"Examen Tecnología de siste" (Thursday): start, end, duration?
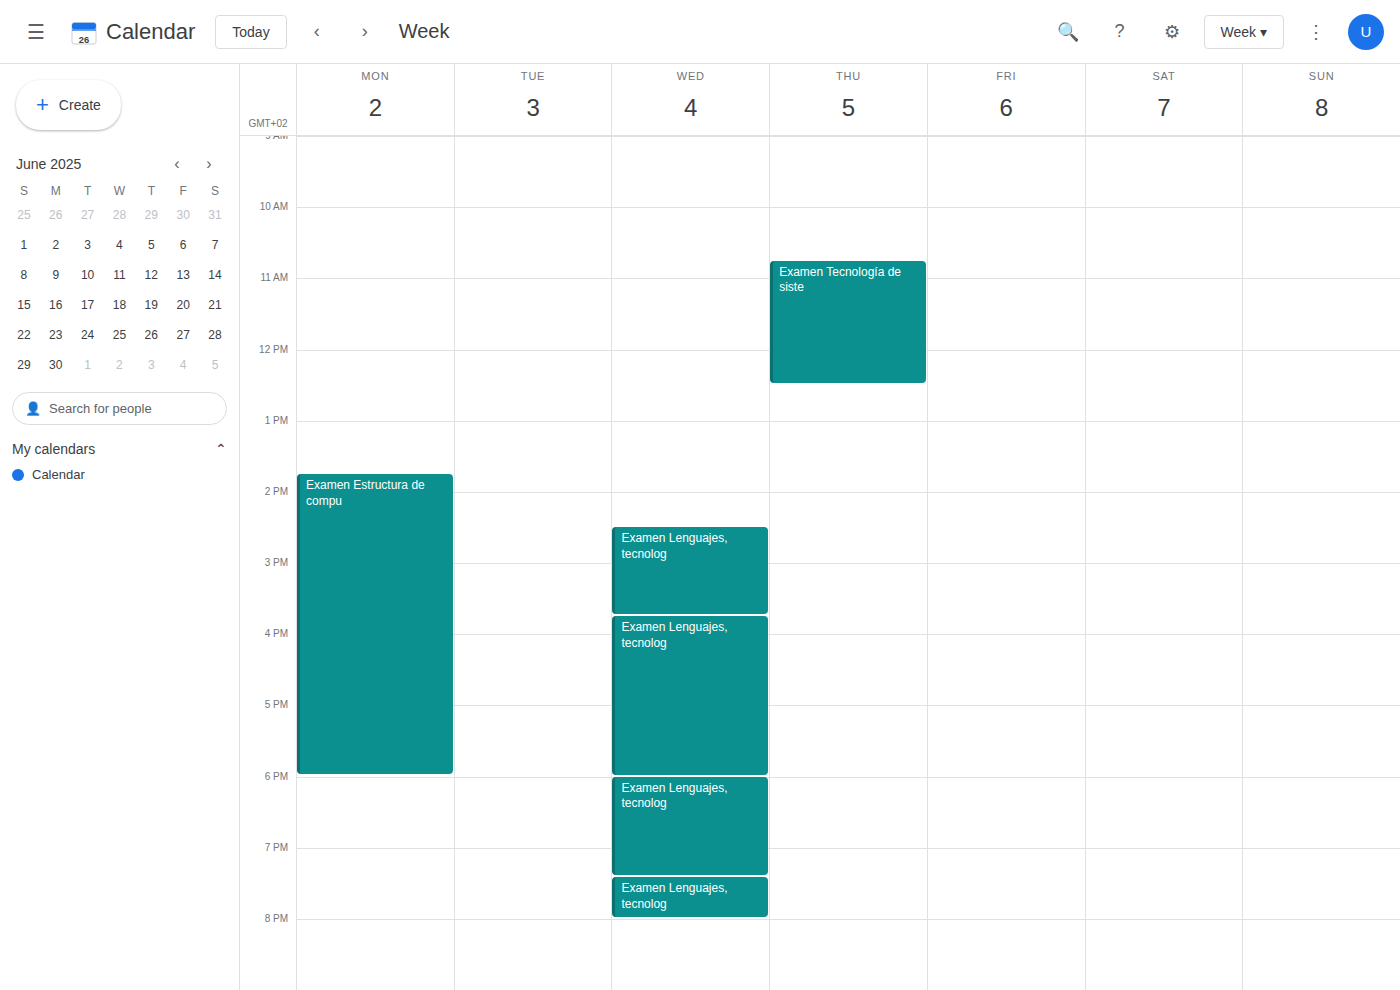
10:45 AM to 12:30 PM, 1 hour 45 minutes